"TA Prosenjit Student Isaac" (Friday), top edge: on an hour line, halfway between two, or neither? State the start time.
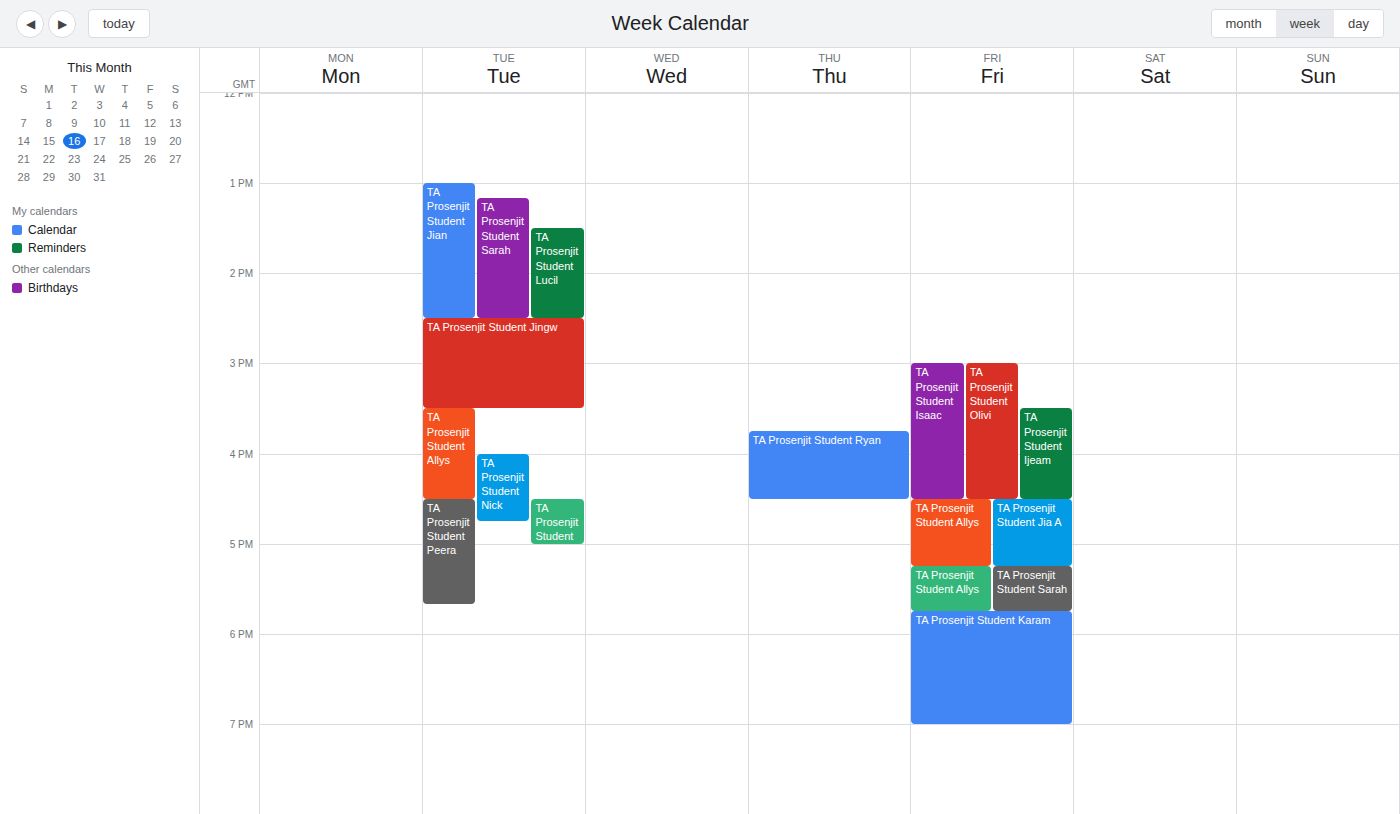
3:00 PM -- exactly on the 3 PM line.